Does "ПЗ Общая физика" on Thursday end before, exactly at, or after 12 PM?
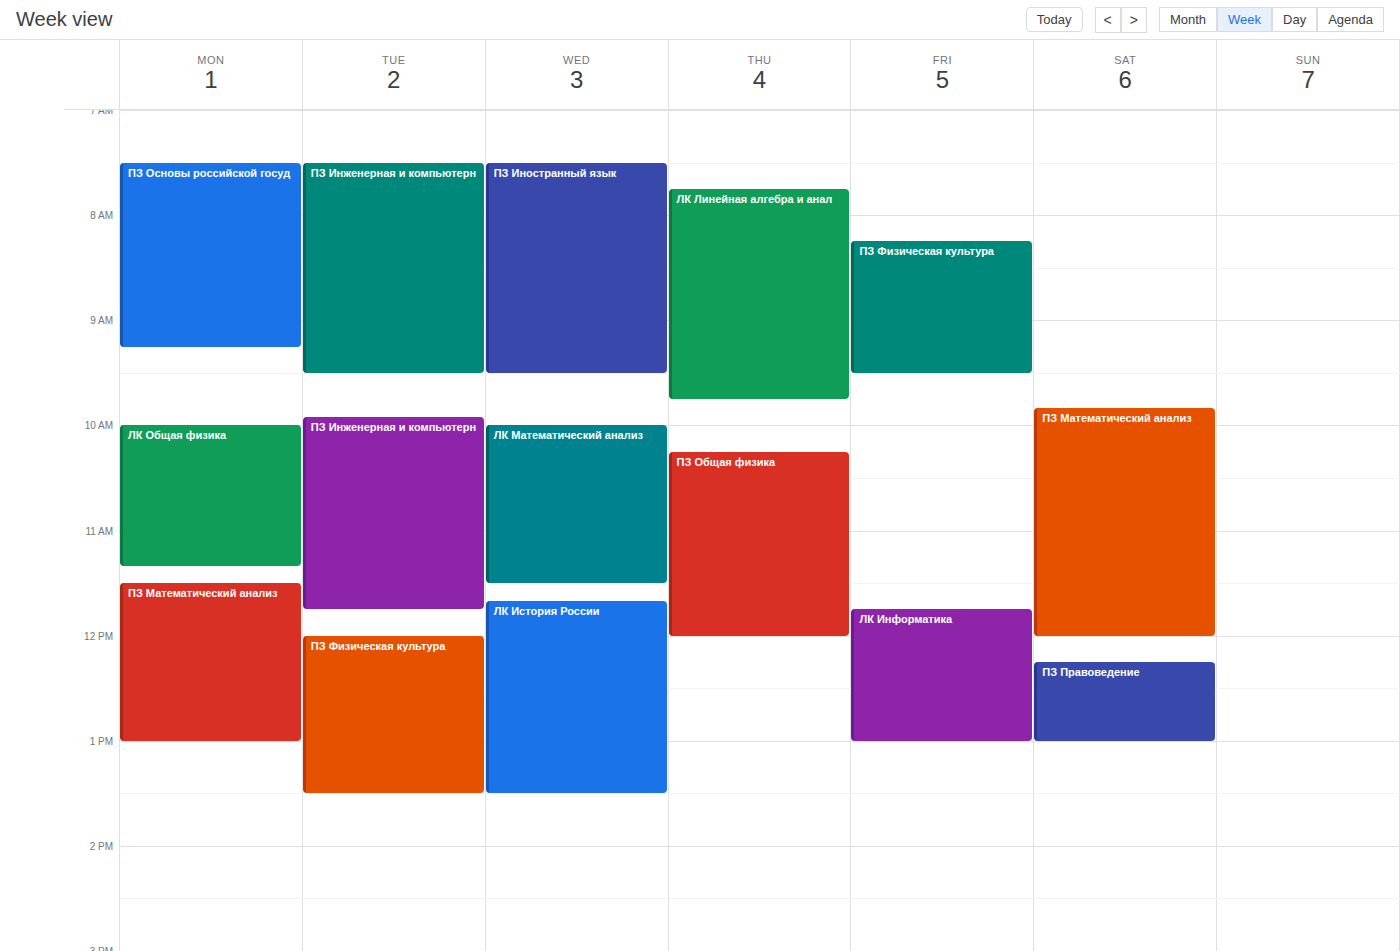
12:00 PM -- exactly at 12 PM, on the 12 PM line.